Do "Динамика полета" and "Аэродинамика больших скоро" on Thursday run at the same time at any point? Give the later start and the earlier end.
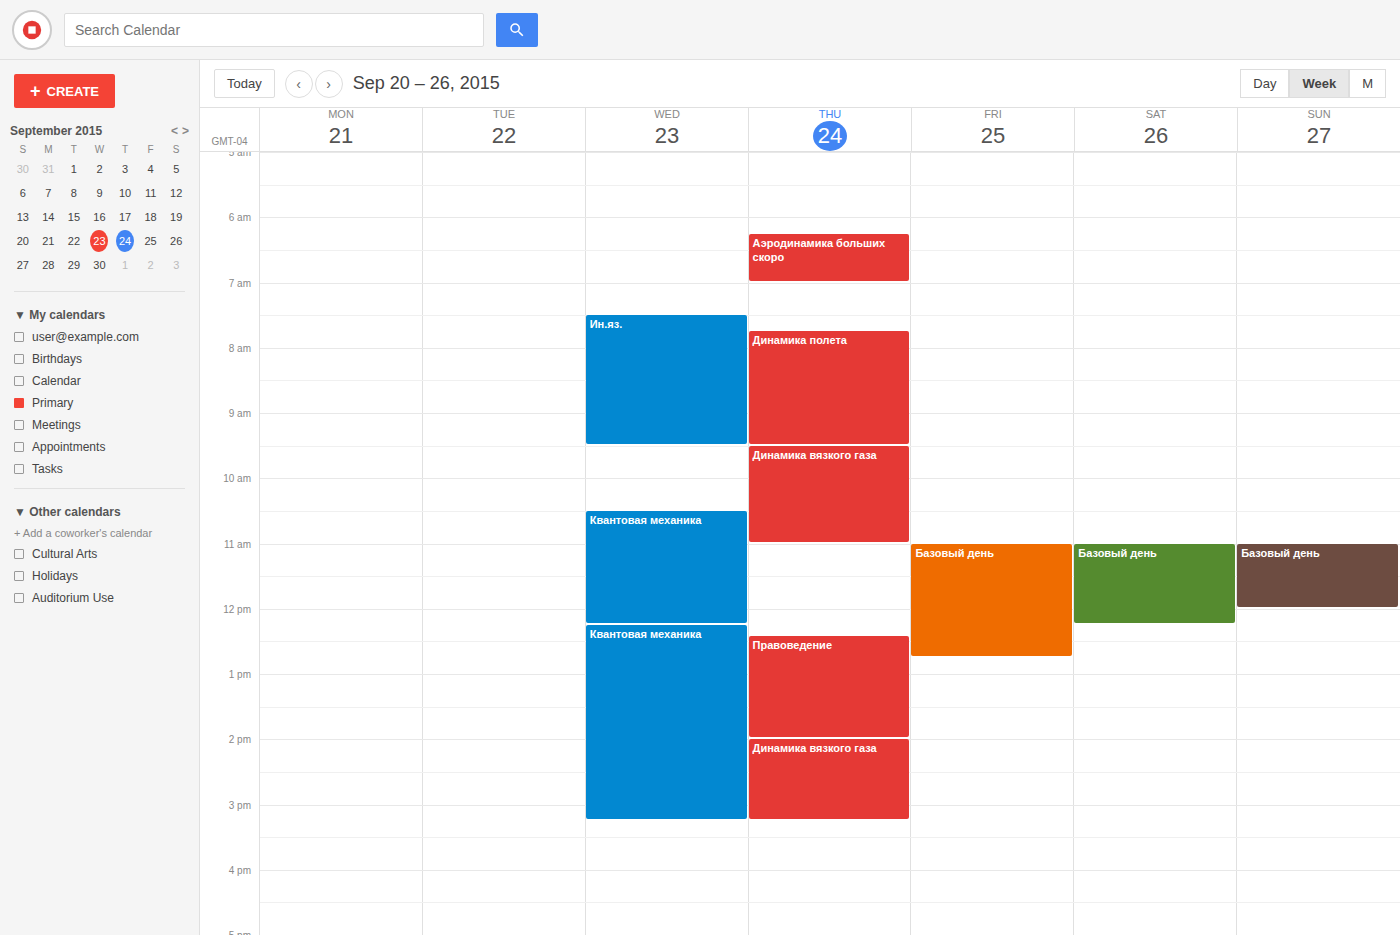
"Аэродинамика больших скоро" ends at 07:00 and "Динамика полета" starts at 07:45 -- no overlap.